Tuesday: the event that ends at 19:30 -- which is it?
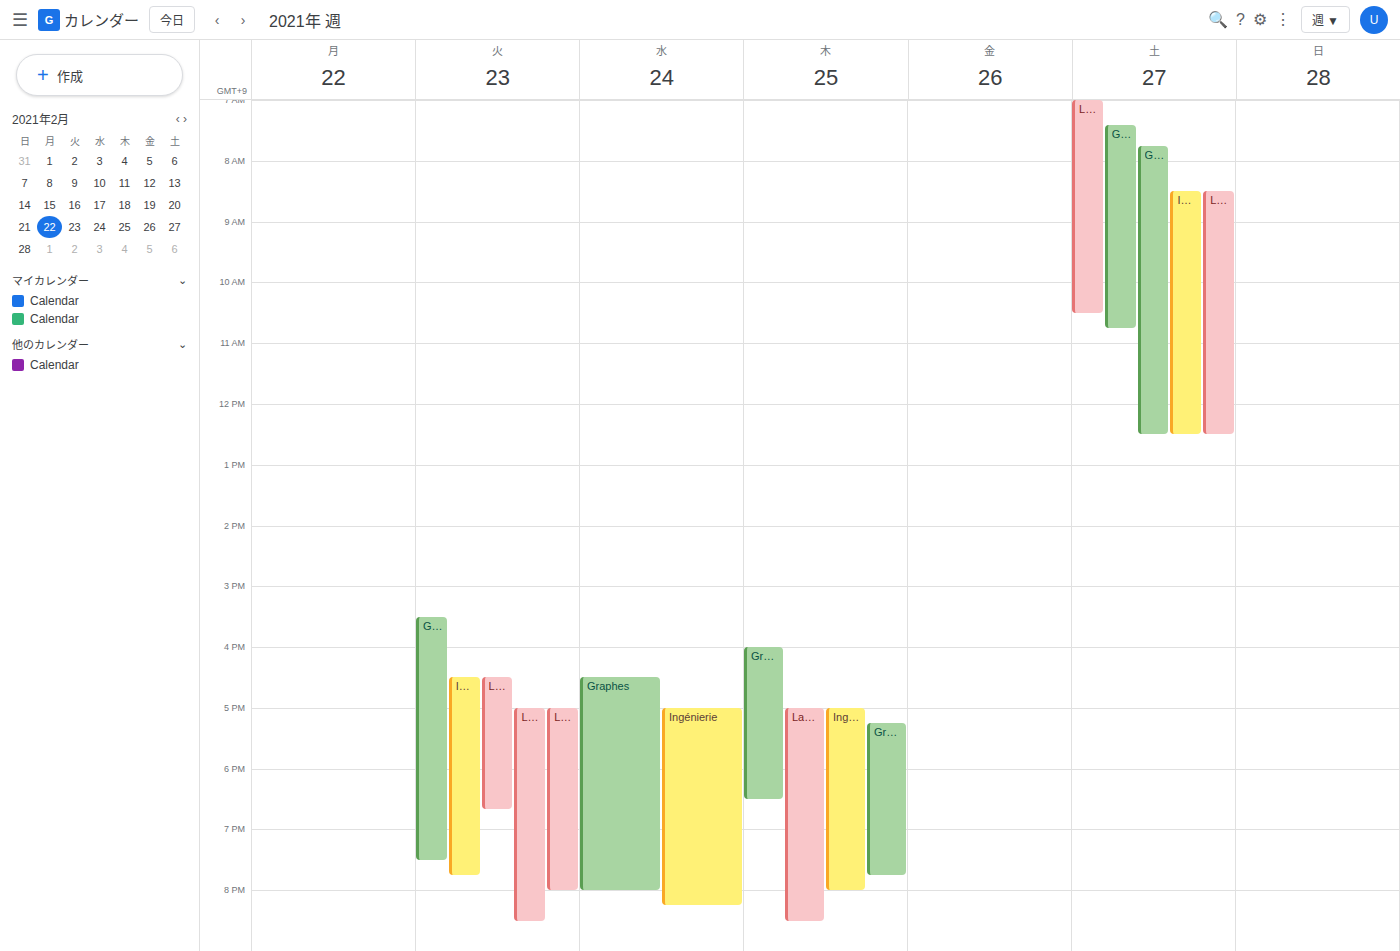
"Graphes"